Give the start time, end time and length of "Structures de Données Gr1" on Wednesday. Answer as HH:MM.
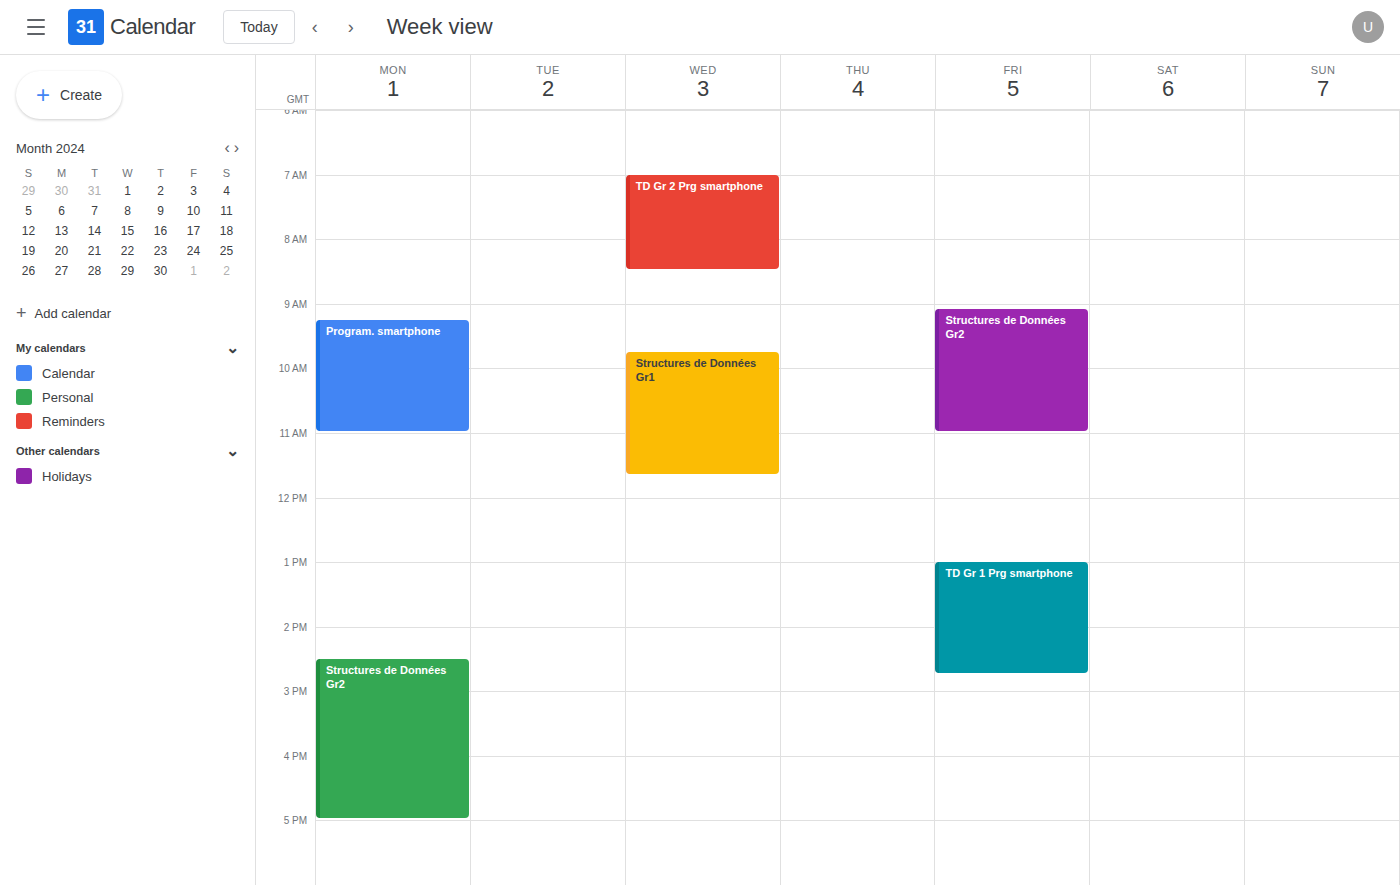
09:45 to 11:40, 1 hour 55 minutes